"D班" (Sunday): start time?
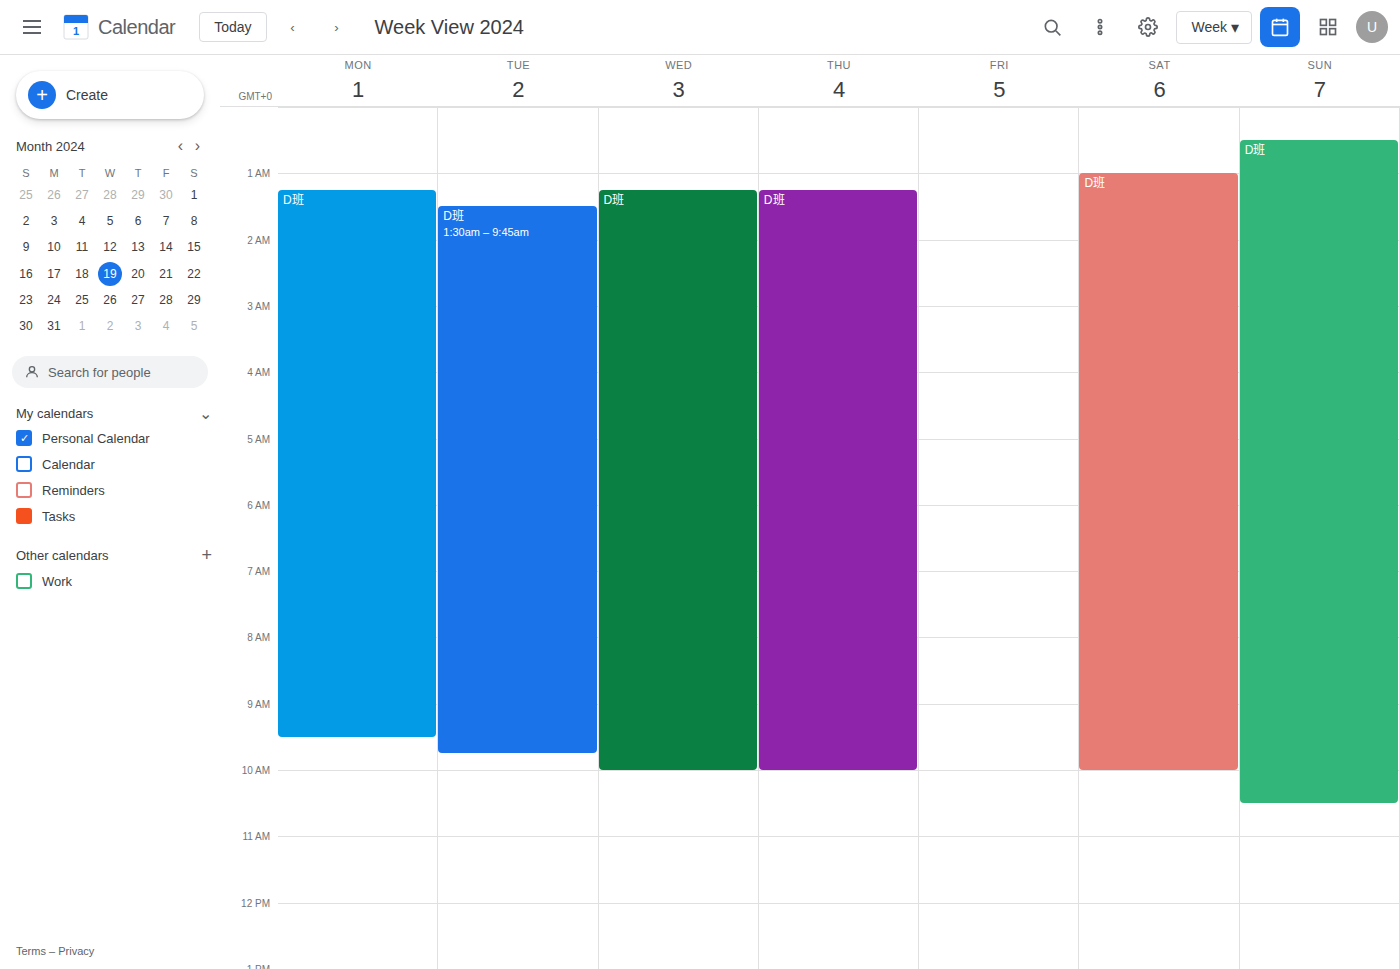
12:30 AM